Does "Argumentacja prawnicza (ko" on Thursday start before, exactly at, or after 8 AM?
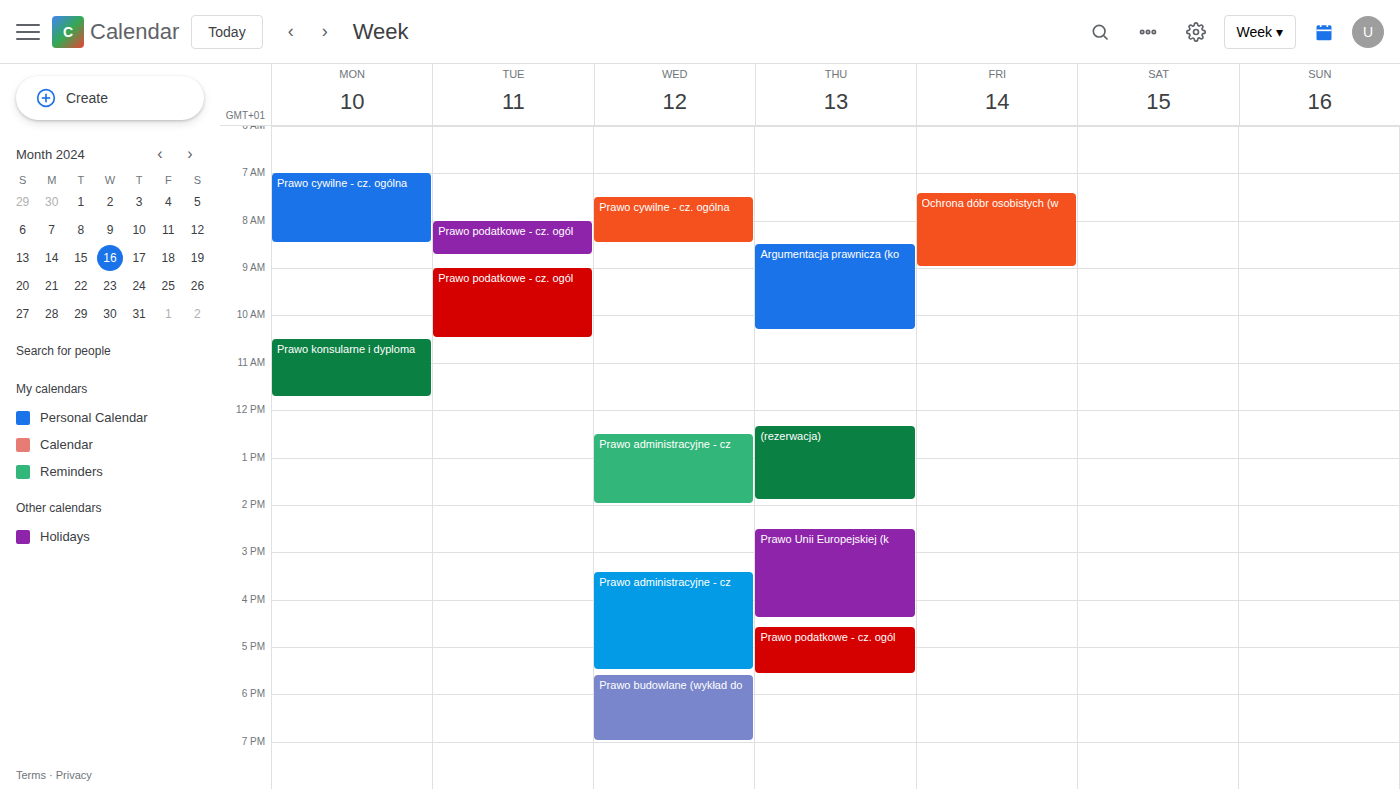
8:30 AM -- after 8 AM, 30 minutes below the 8 AM line.